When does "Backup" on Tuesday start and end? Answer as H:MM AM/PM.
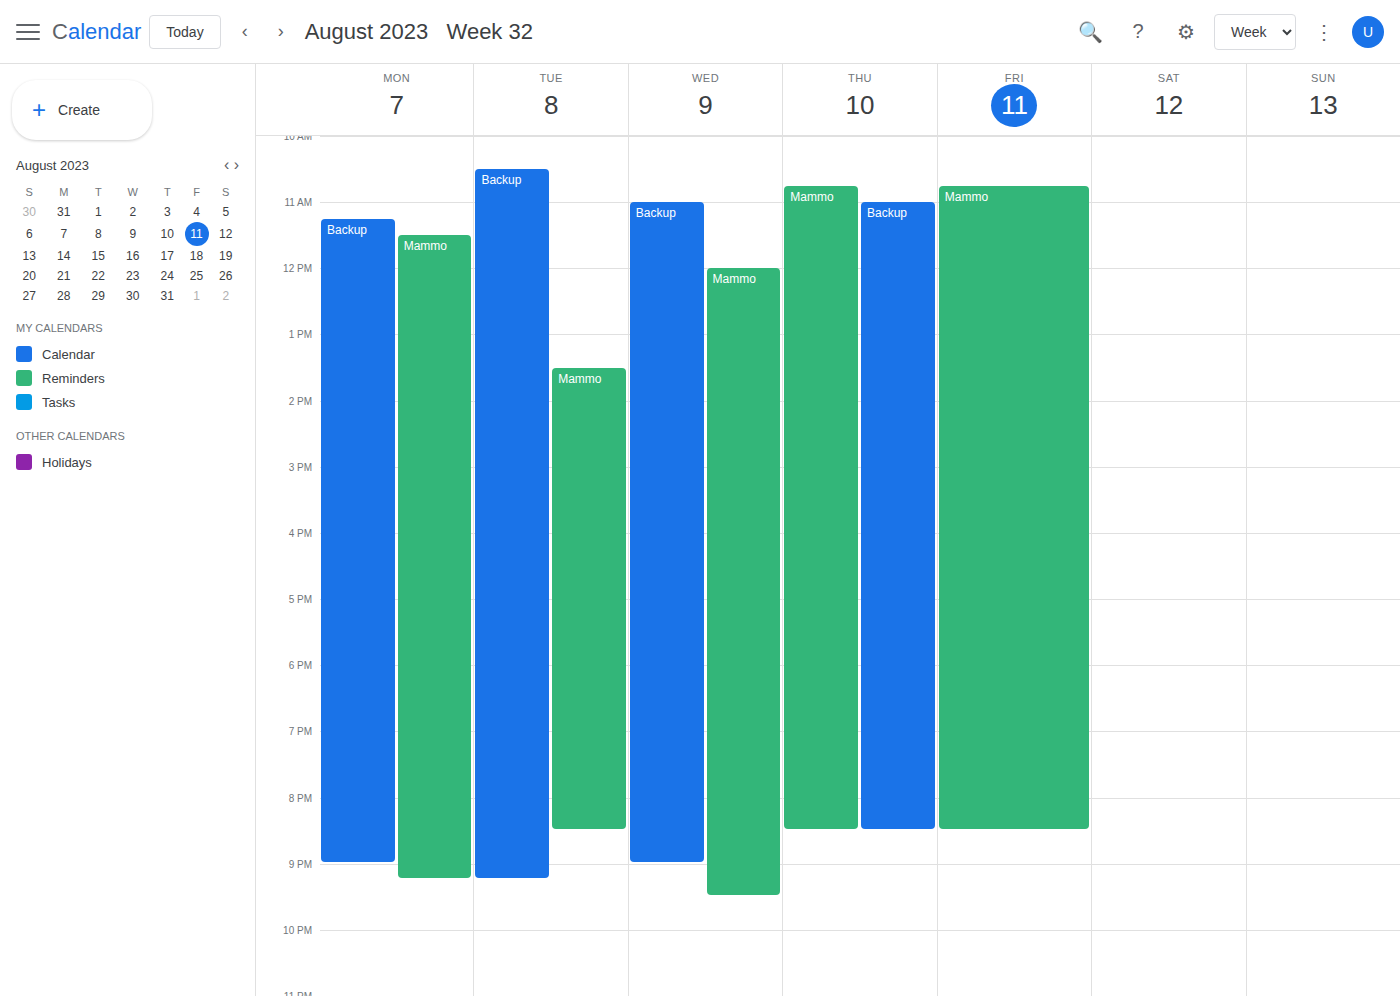
10:30 AM to 9:15 PM